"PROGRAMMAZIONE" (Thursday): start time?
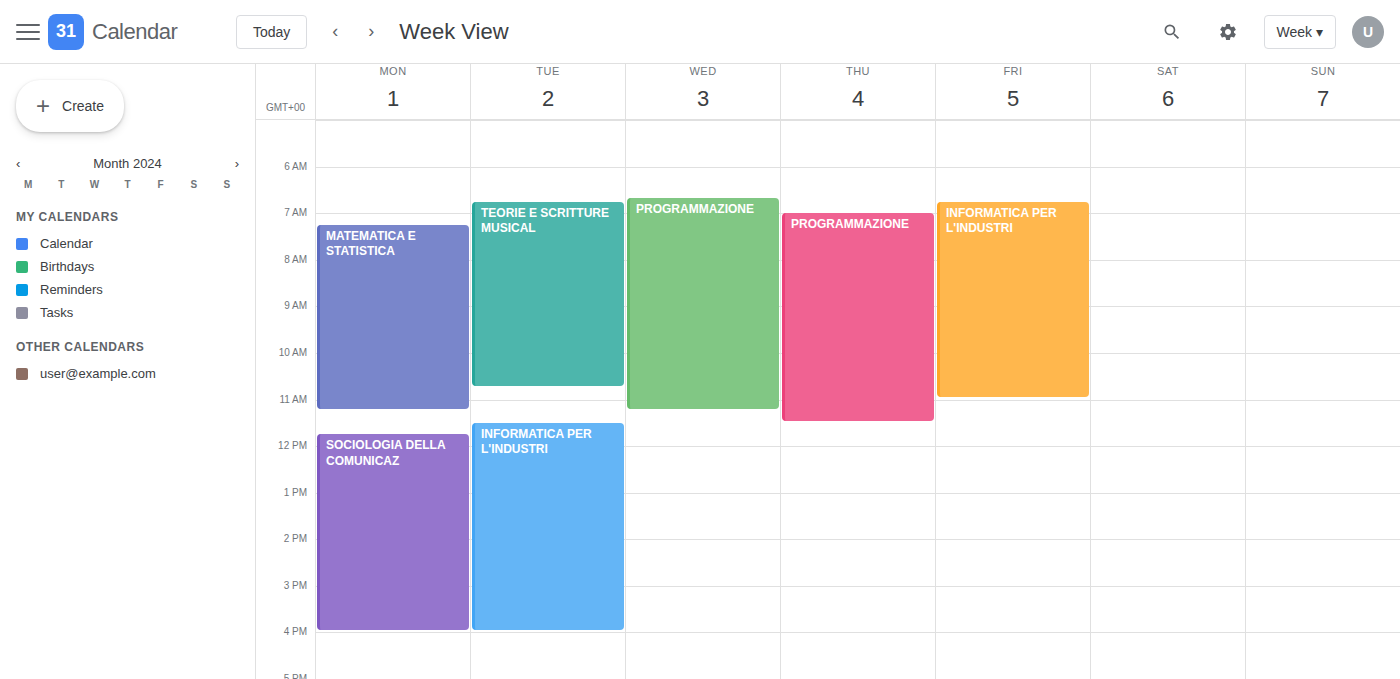
7:00 AM